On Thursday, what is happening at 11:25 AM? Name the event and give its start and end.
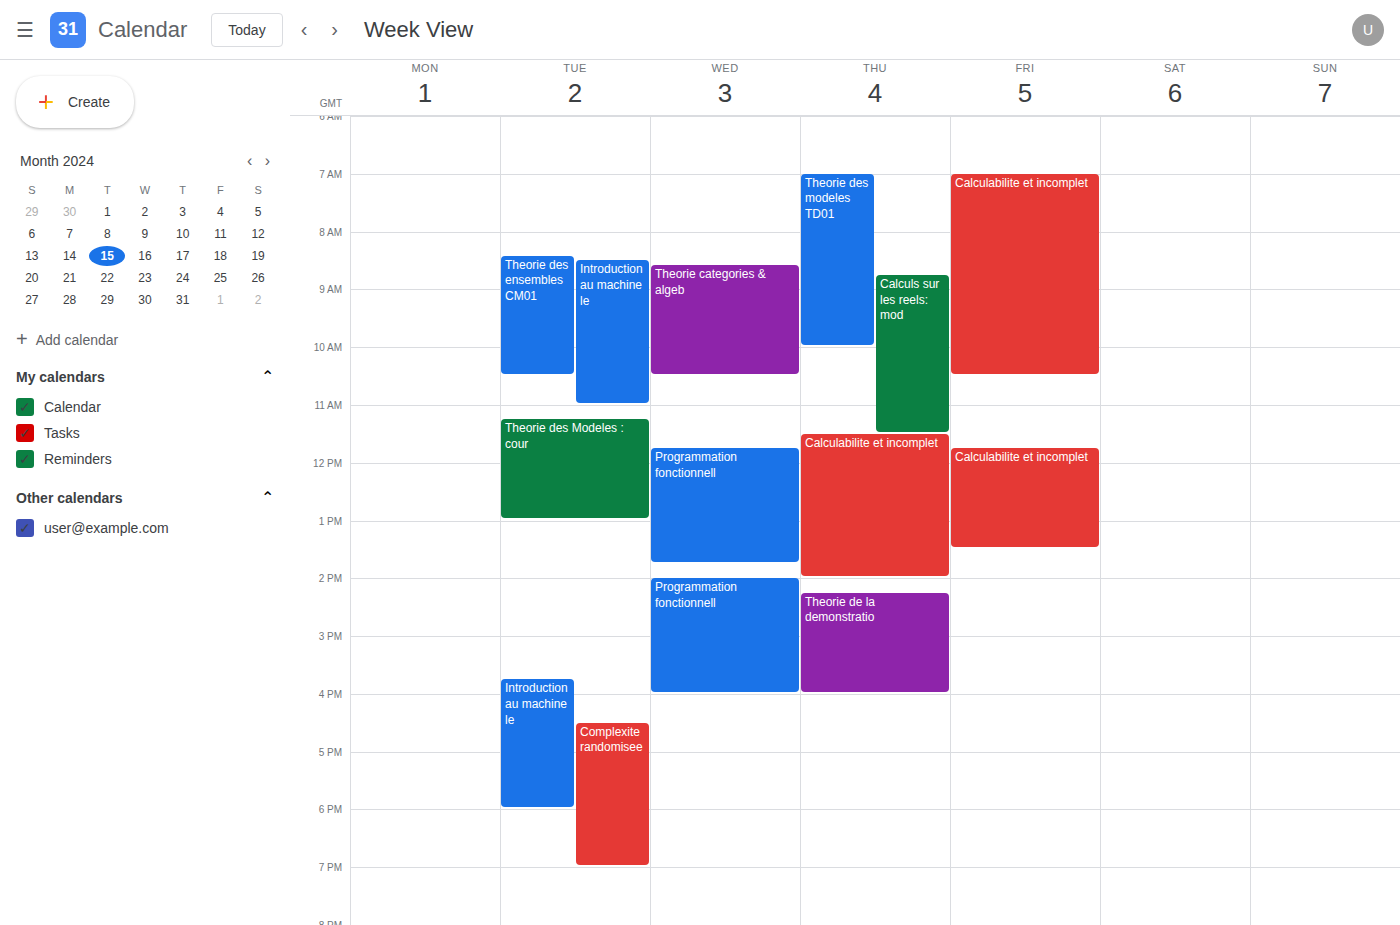
"Calculs sur les reels: mod", 8:45 AM to 11:30 AM